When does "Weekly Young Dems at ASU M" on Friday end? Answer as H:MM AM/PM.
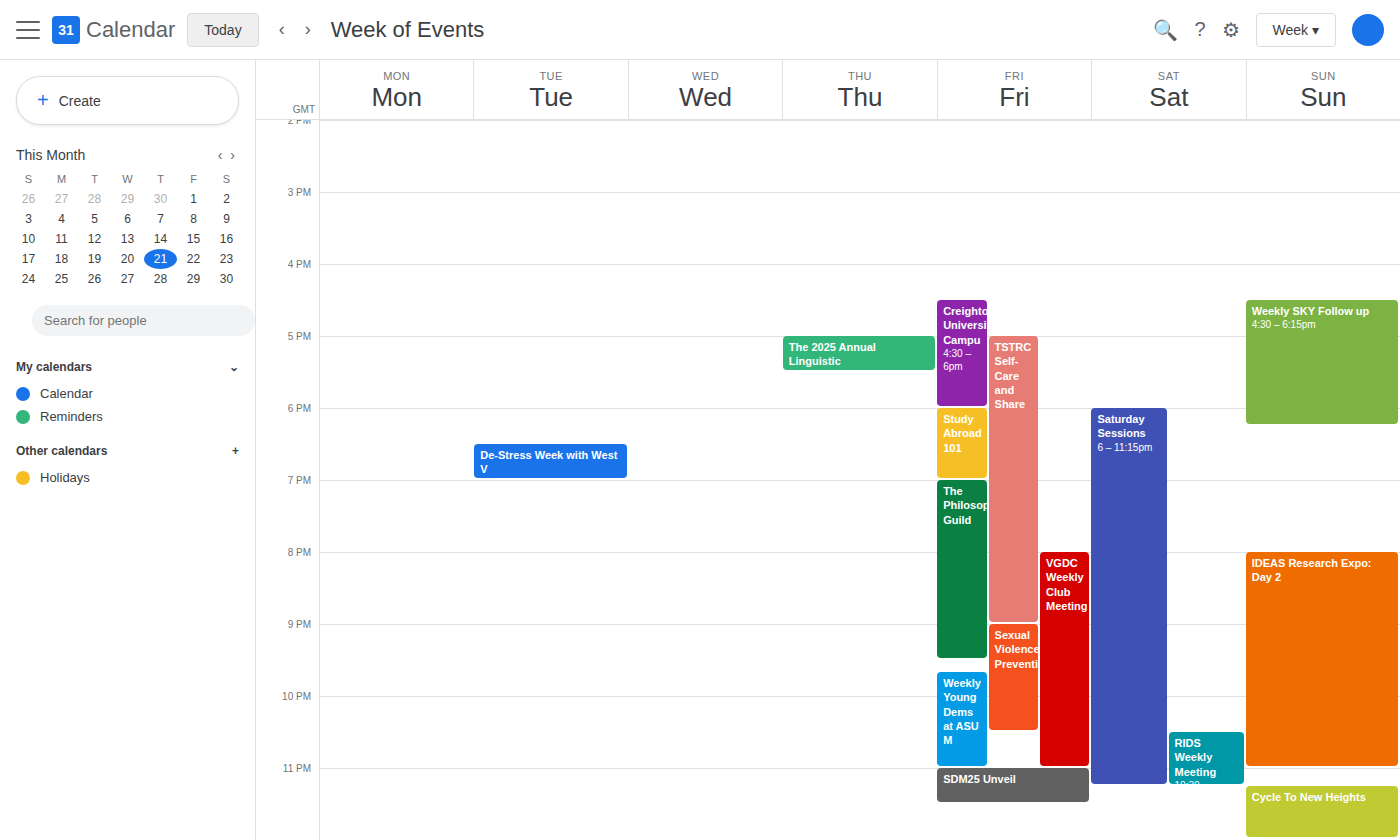
11:00 PM